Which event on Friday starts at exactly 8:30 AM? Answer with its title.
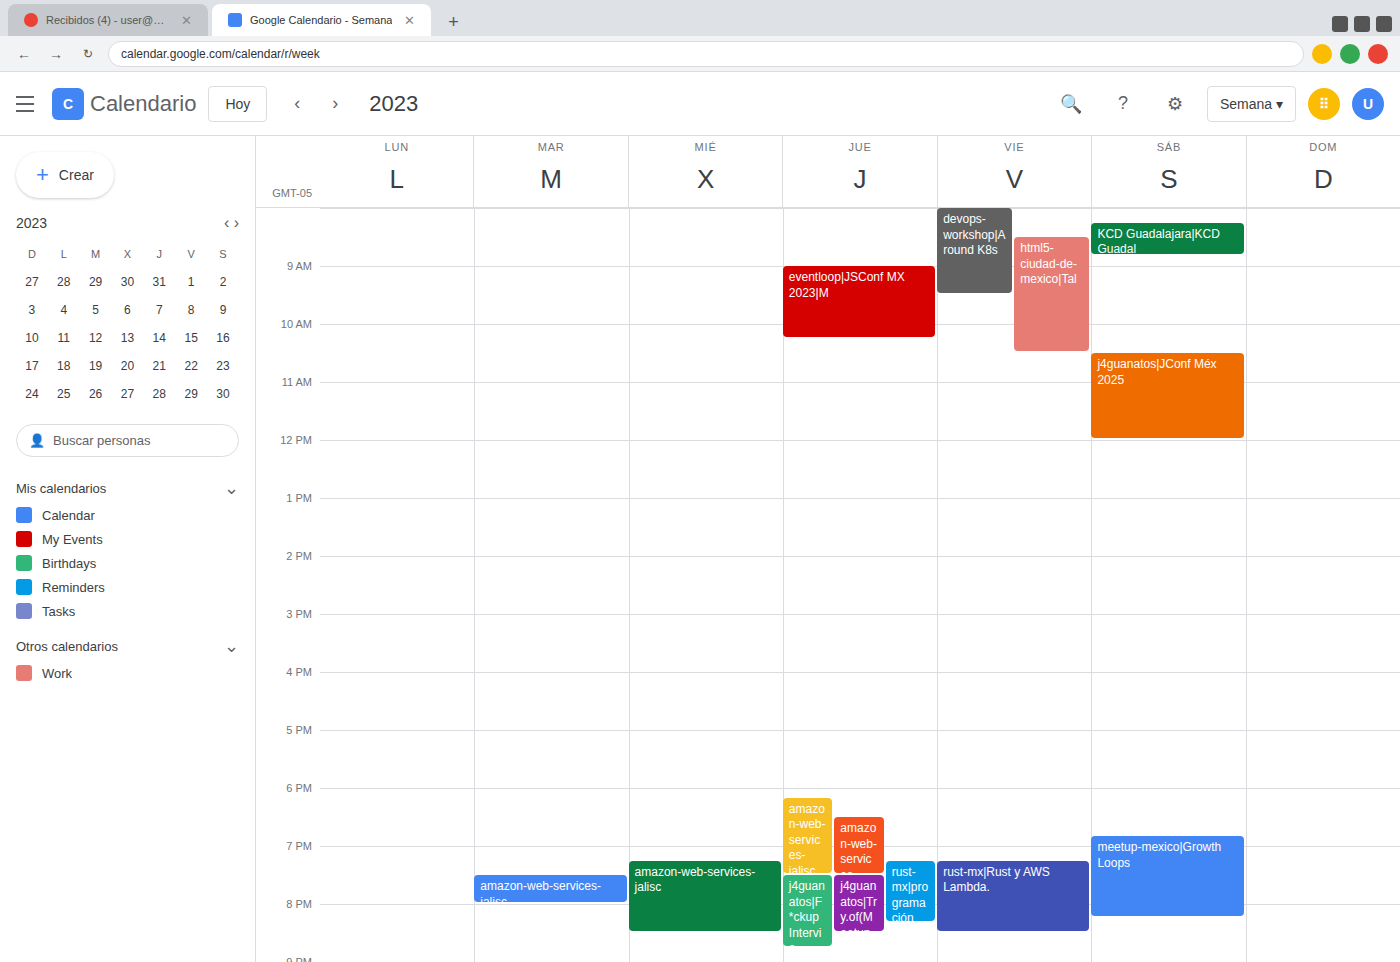
"html5-ciudad-de-mexico|Tal"